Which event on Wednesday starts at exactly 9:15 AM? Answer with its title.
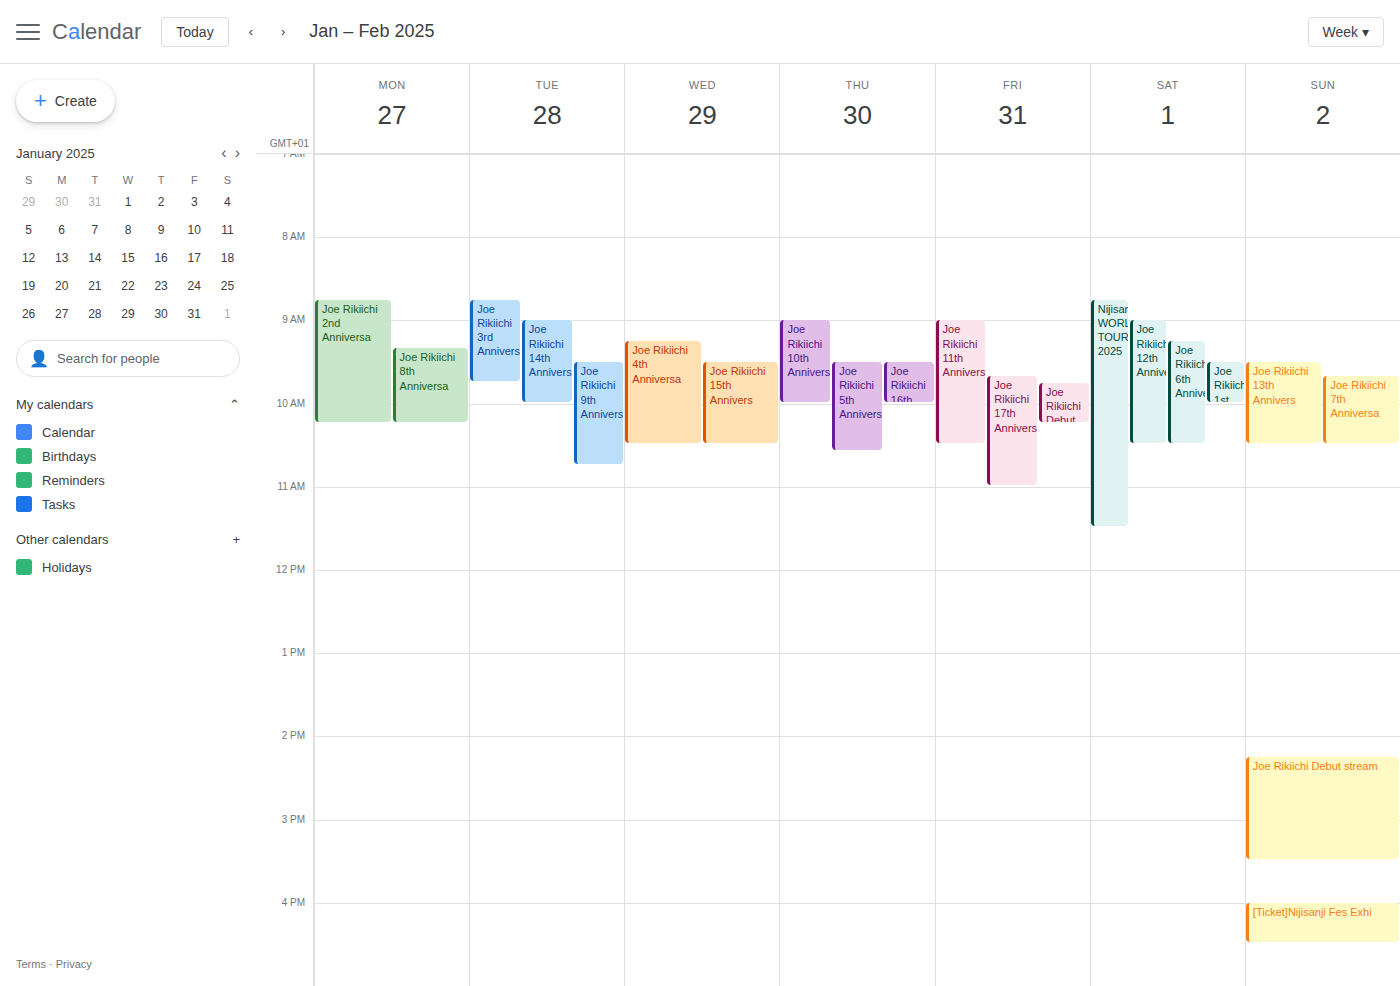
"Joe Rikiichi 4th Anniversa"